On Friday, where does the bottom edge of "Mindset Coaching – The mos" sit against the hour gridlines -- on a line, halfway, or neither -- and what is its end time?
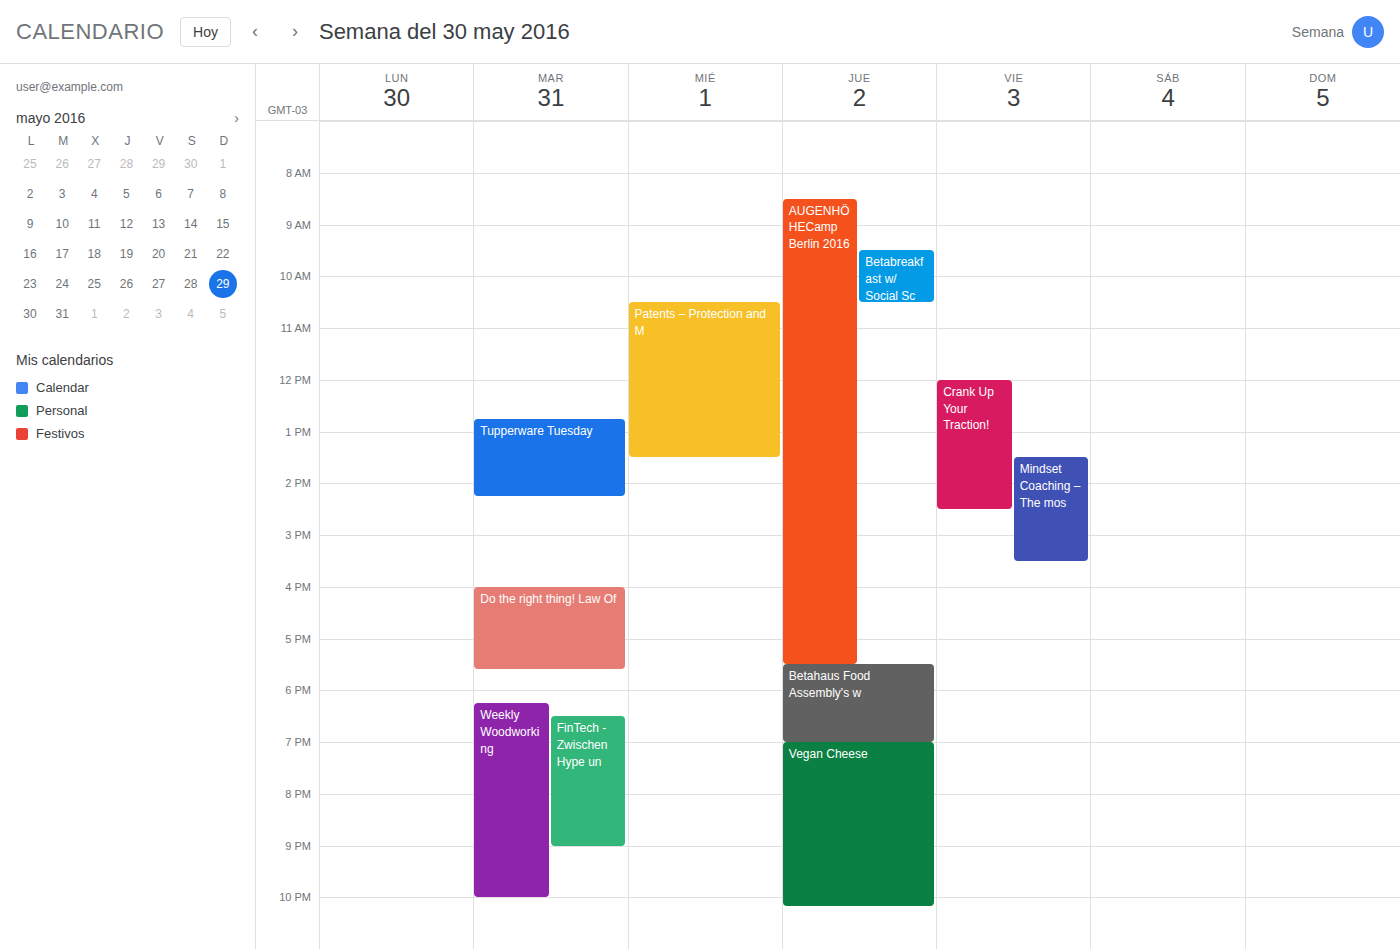
15:30 -- halfway between the 15:00 and 16:00 lines.